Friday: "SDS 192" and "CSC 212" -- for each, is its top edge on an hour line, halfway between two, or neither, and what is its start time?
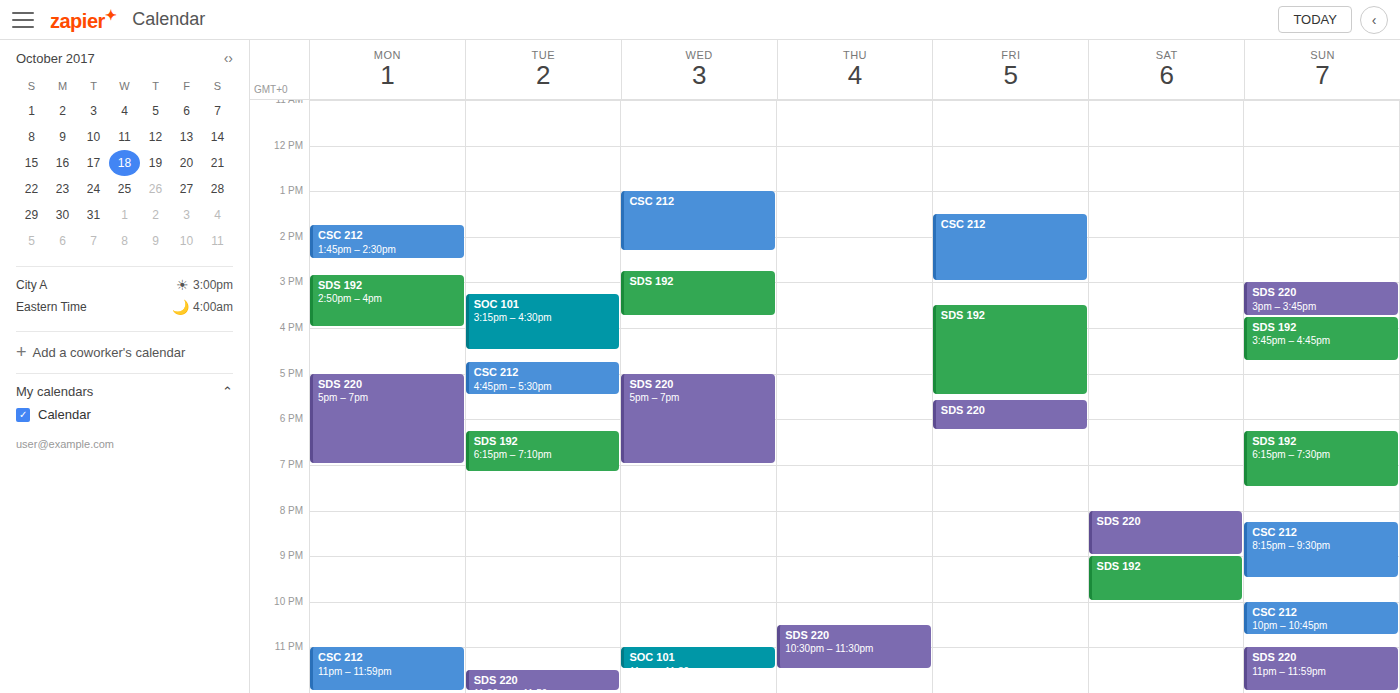
"SDS 192": 3:30 PM, halfway between the 3 PM and 4 PM lines. "CSC 212": 1:30 PM, halfway between the 1 PM and 2 PM lines.